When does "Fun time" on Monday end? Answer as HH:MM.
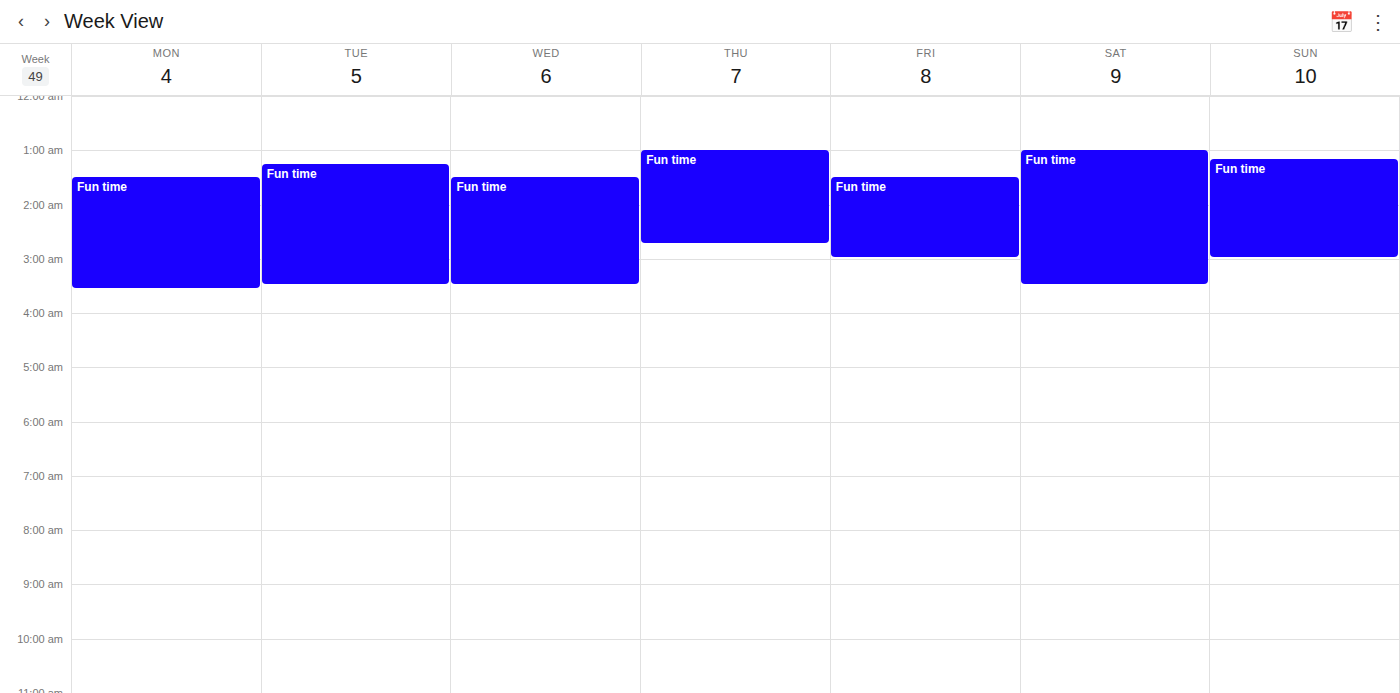
03:35